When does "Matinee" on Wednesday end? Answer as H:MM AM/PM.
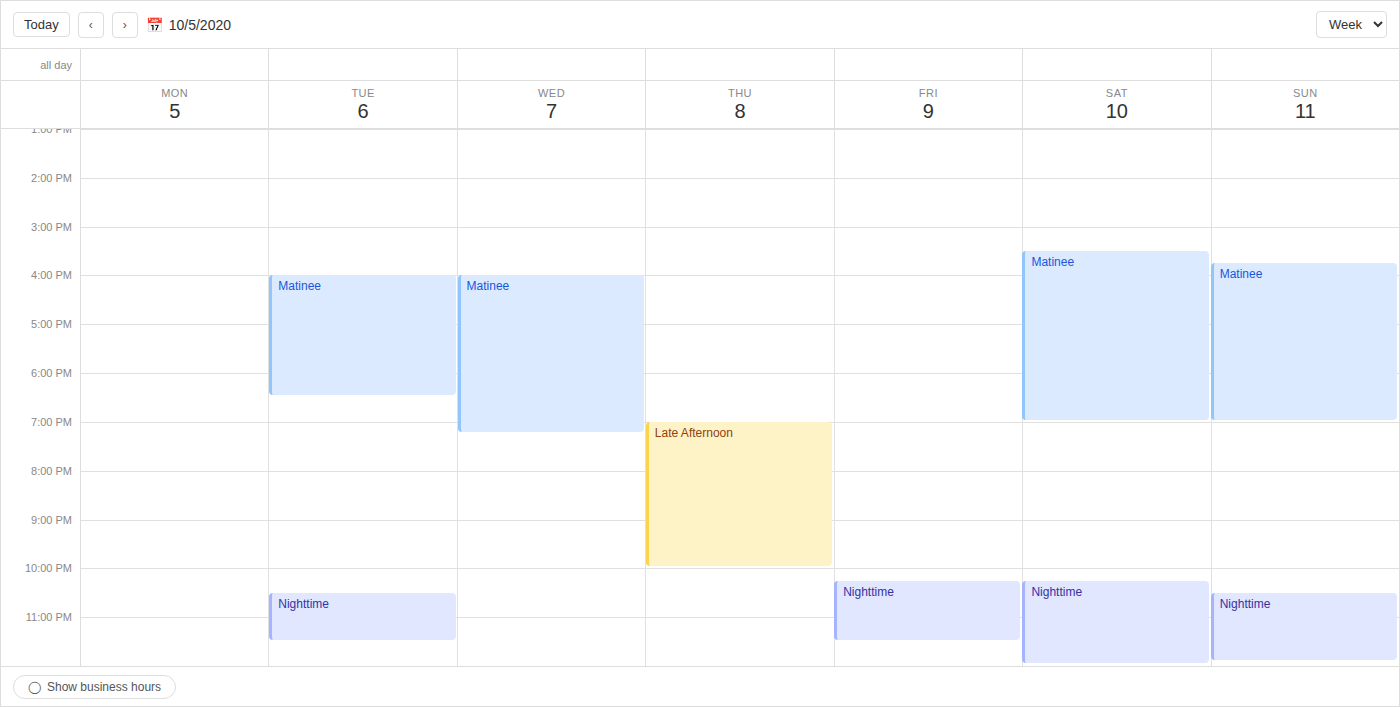
7:15 PM